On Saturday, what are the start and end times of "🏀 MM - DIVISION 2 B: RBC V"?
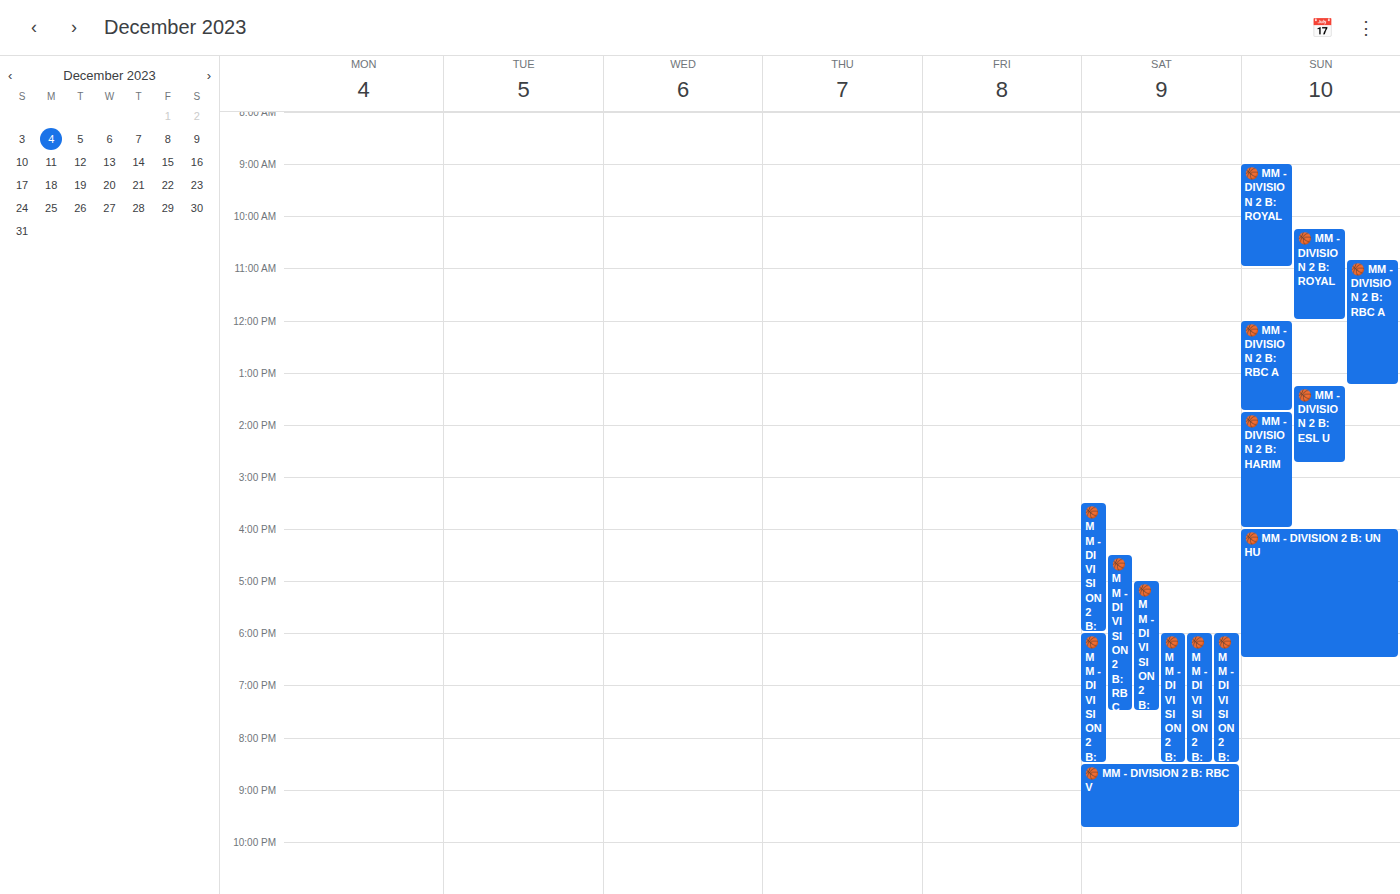
20:30 to 21:45